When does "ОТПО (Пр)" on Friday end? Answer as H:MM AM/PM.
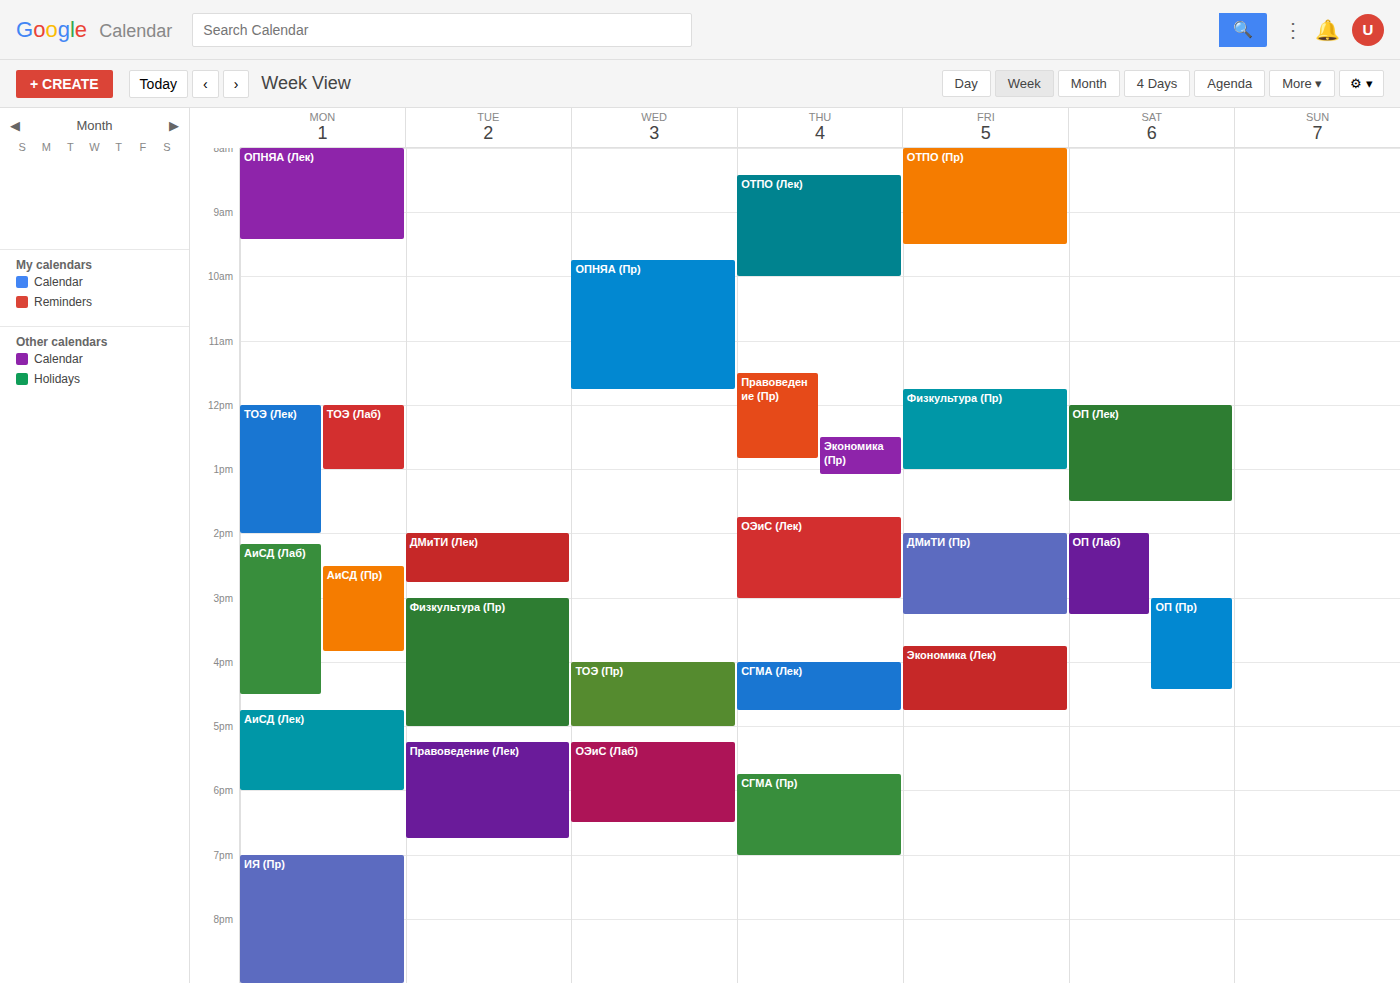
9:30 AM